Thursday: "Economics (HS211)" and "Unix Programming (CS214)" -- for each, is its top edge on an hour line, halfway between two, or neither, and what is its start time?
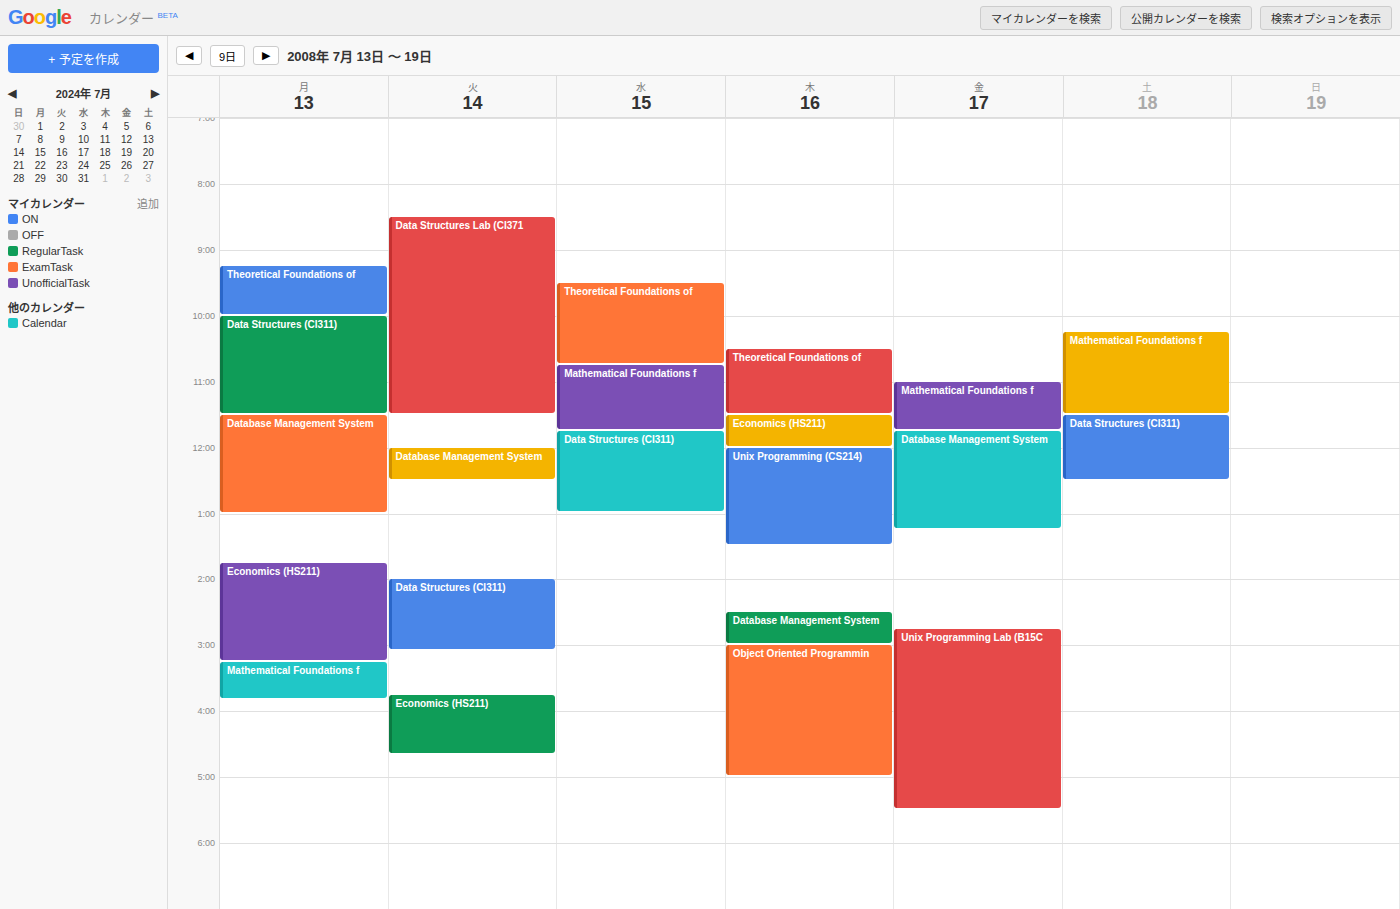
"Economics (HS211)": 11:30 AM, halfway between the 11 AM and 12 PM lines. "Unix Programming (CS214)": 12:00 PM, exactly on the 12 PM line.